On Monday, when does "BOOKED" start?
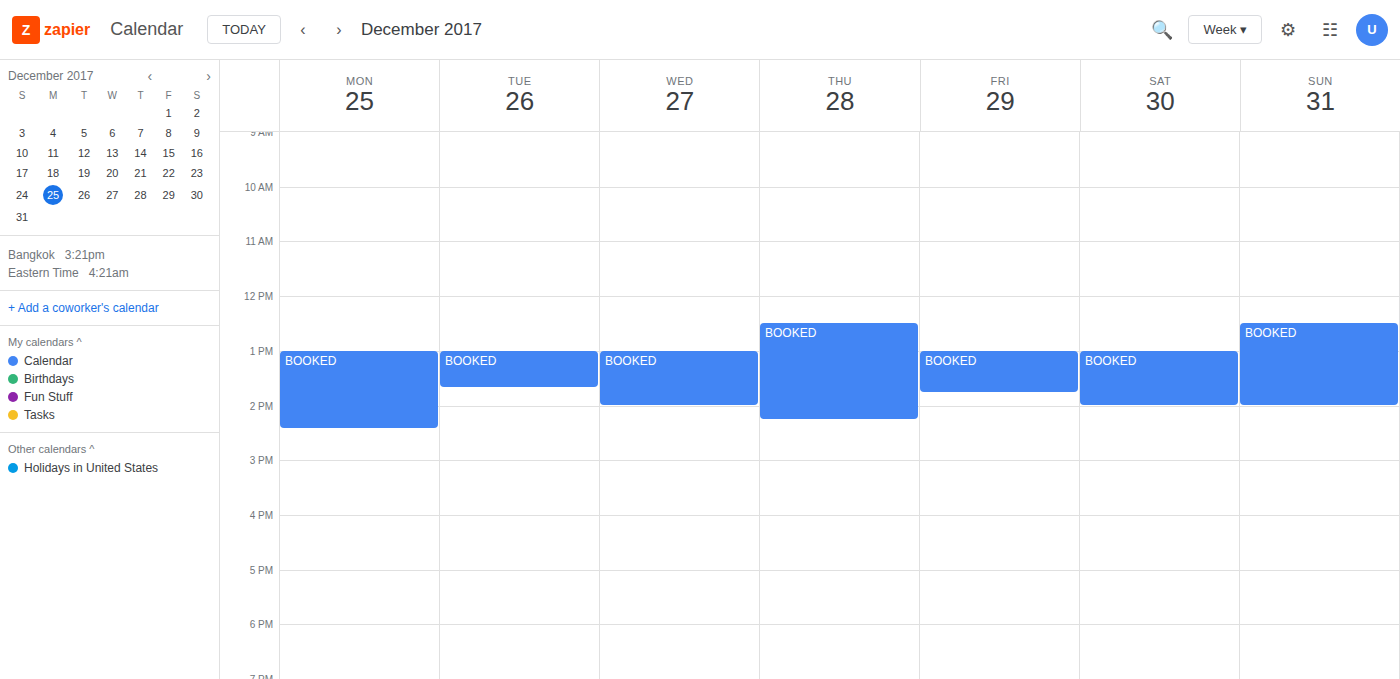
1:00 PM